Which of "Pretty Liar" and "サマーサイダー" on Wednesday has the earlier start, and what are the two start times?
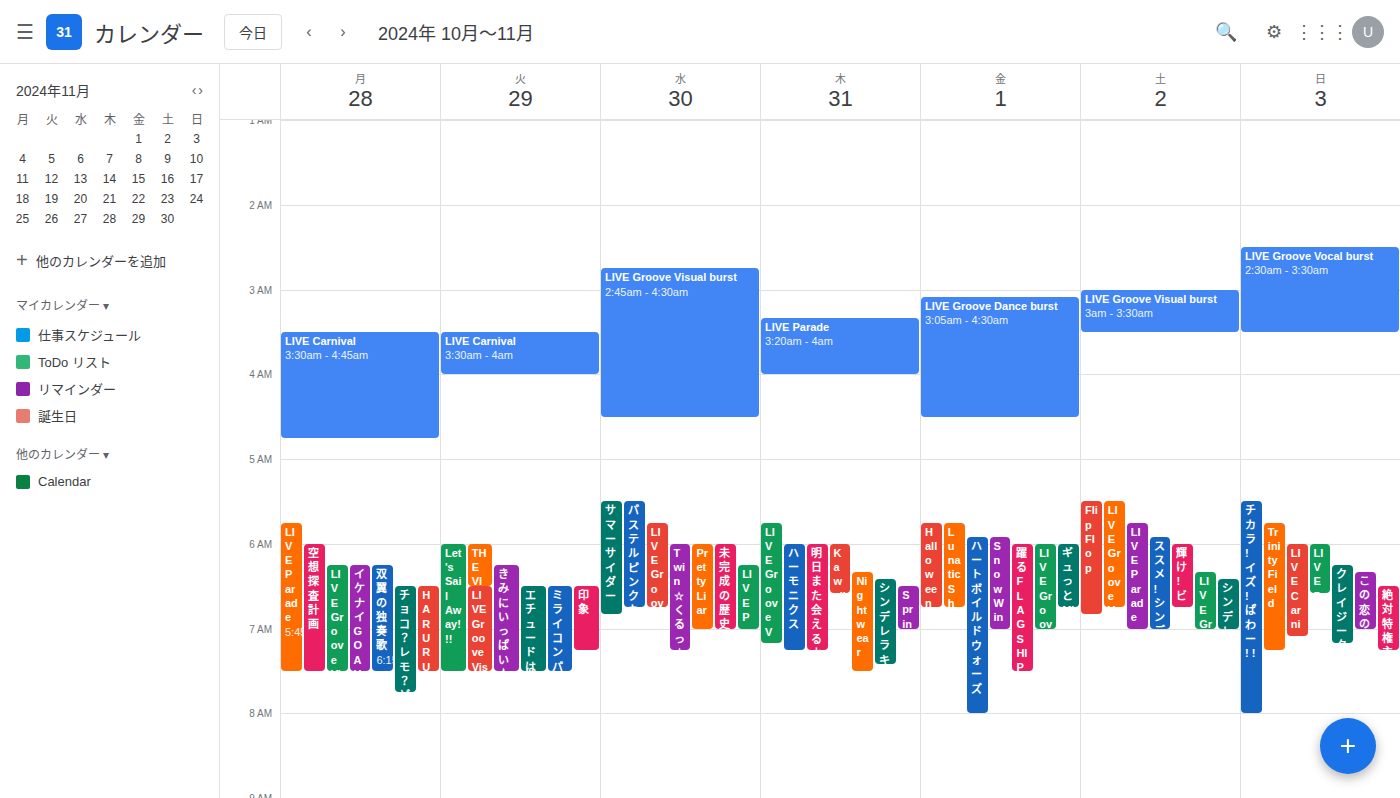
"サマーサイダー" 5:30 AM; "Pretty Liar" 6:00 AM.